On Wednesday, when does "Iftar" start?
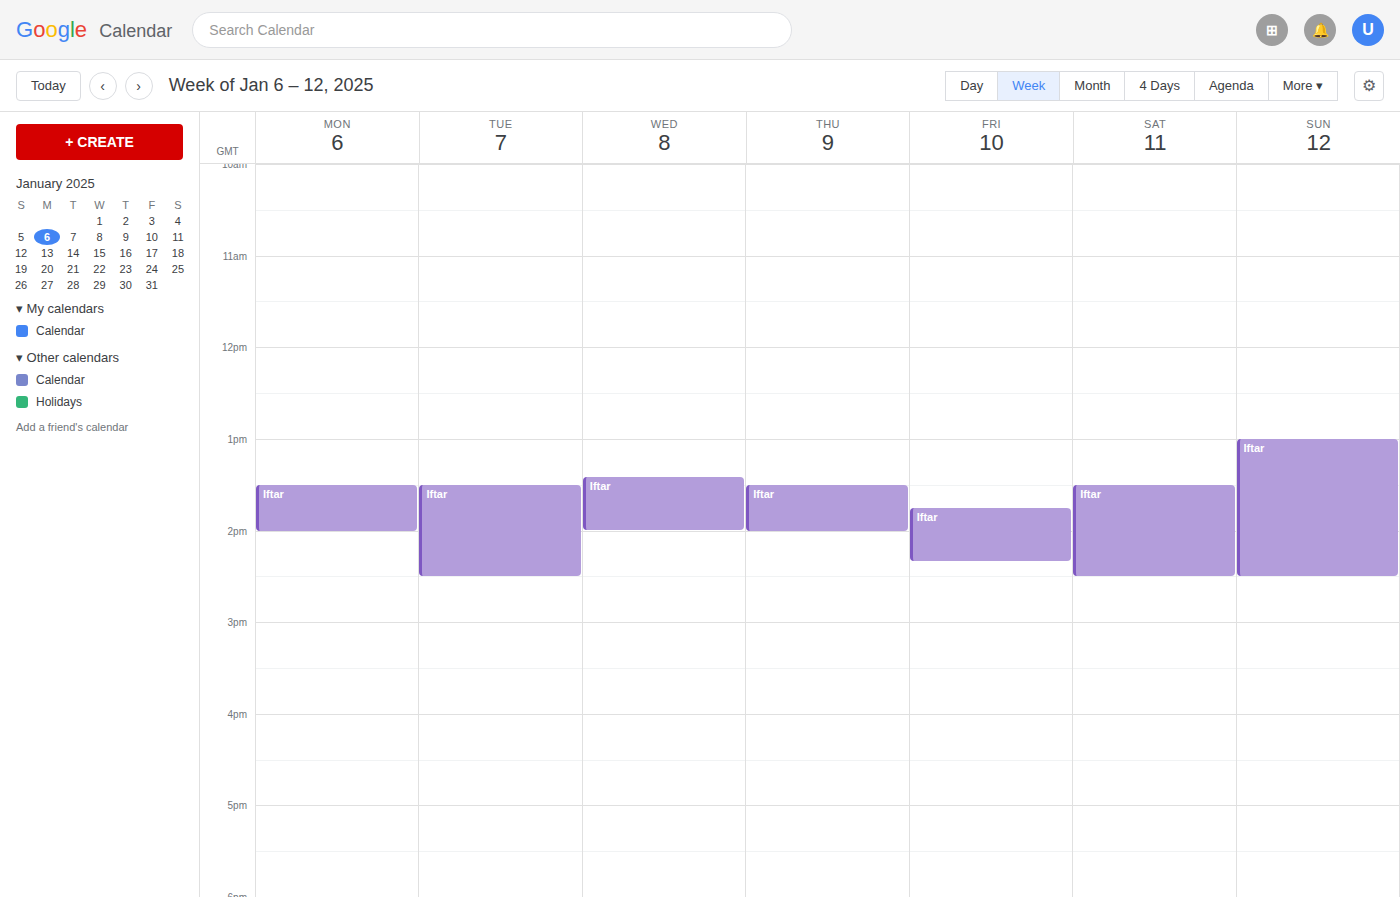
1:25 PM